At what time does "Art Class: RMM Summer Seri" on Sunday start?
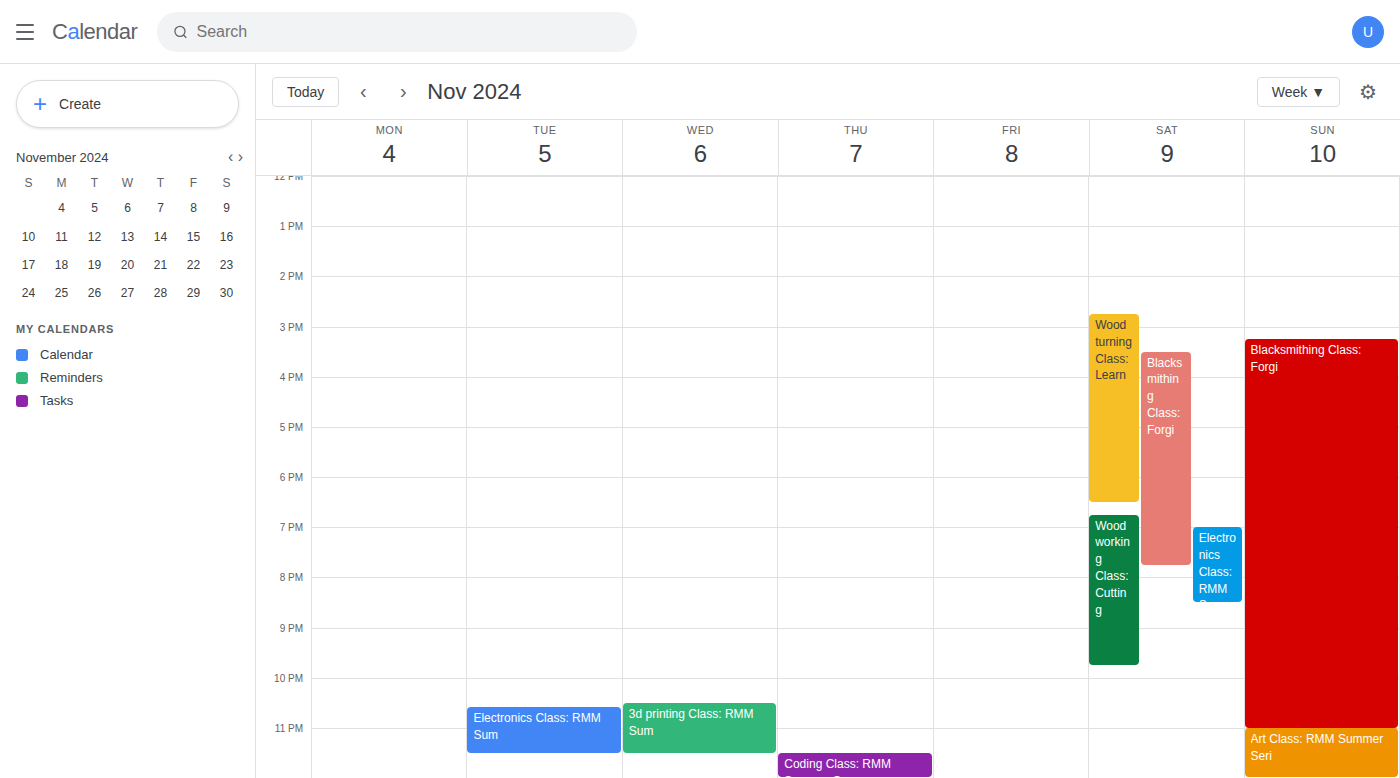
11:00 PM